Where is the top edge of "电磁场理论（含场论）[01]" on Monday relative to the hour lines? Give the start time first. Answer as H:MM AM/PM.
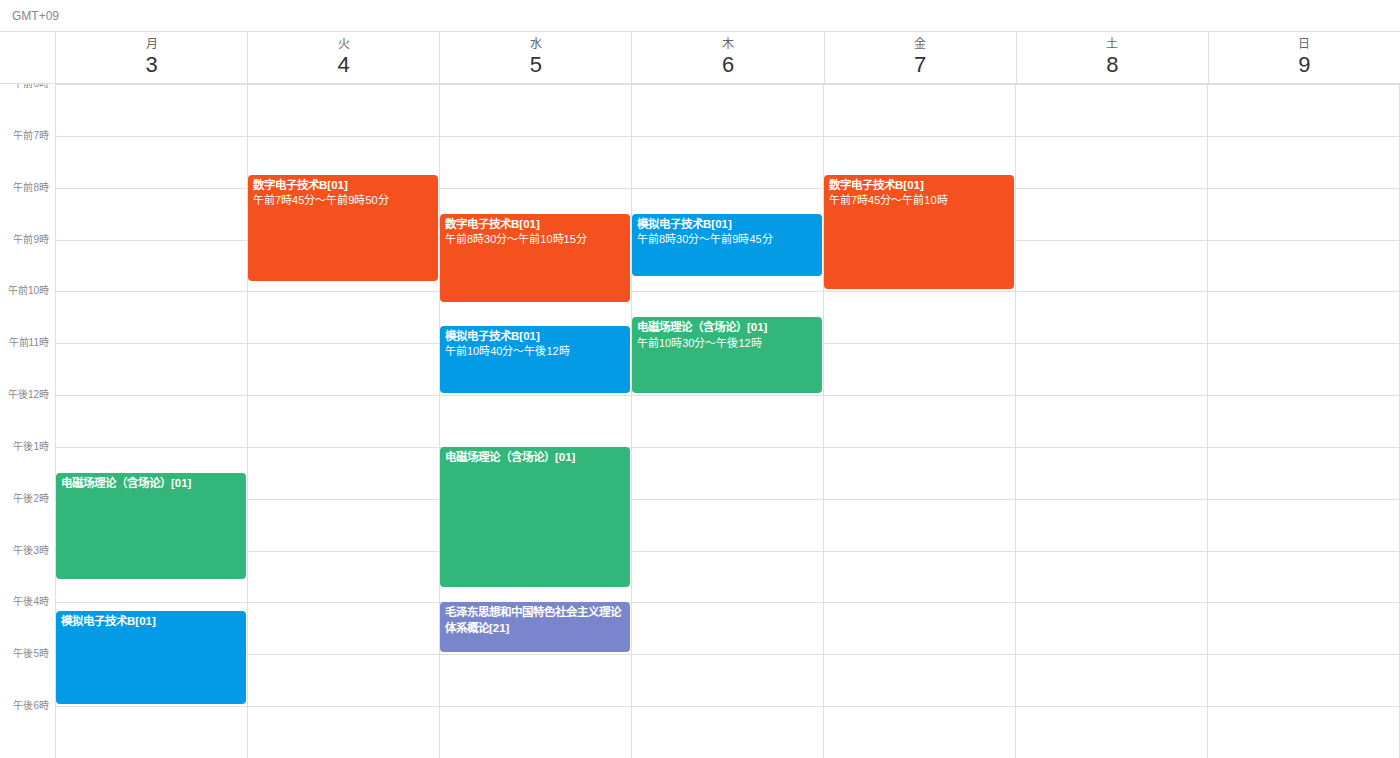
1:30 PM -- halfway between the 1 PM and 2 PM lines.